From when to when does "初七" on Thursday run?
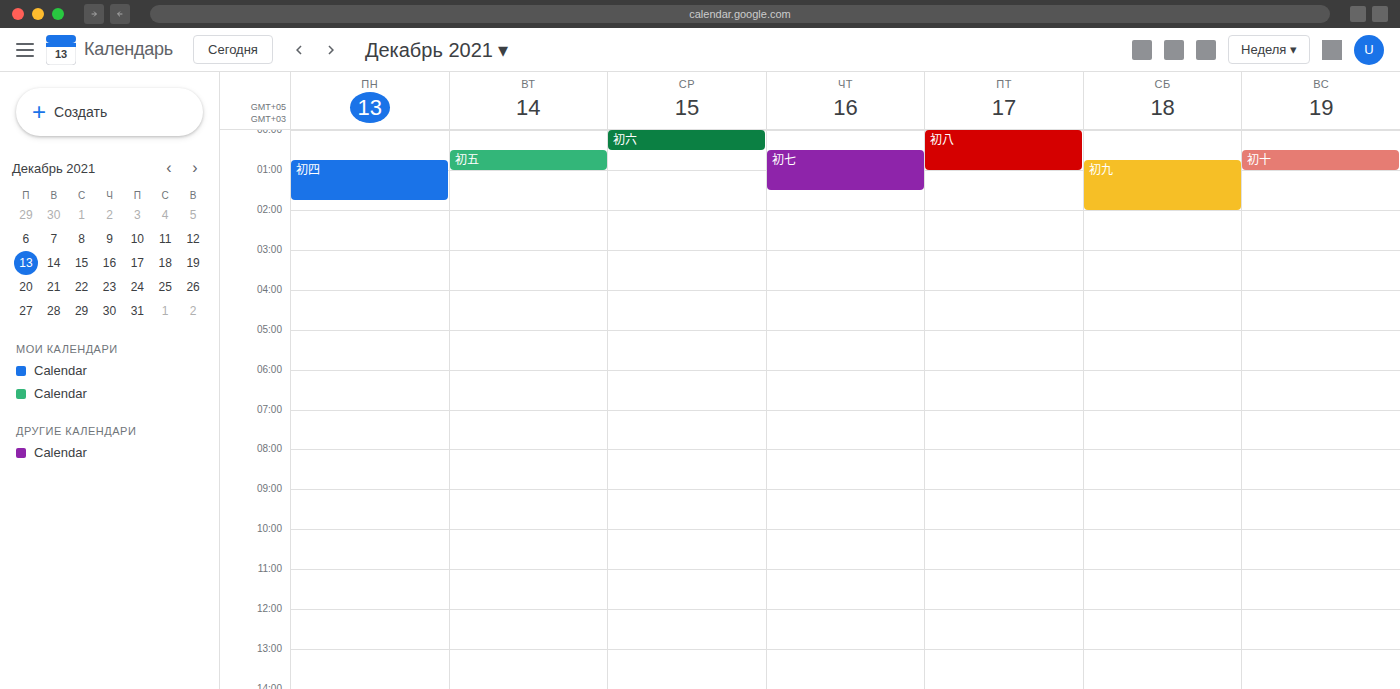
12:30 AM to 1:30 AM